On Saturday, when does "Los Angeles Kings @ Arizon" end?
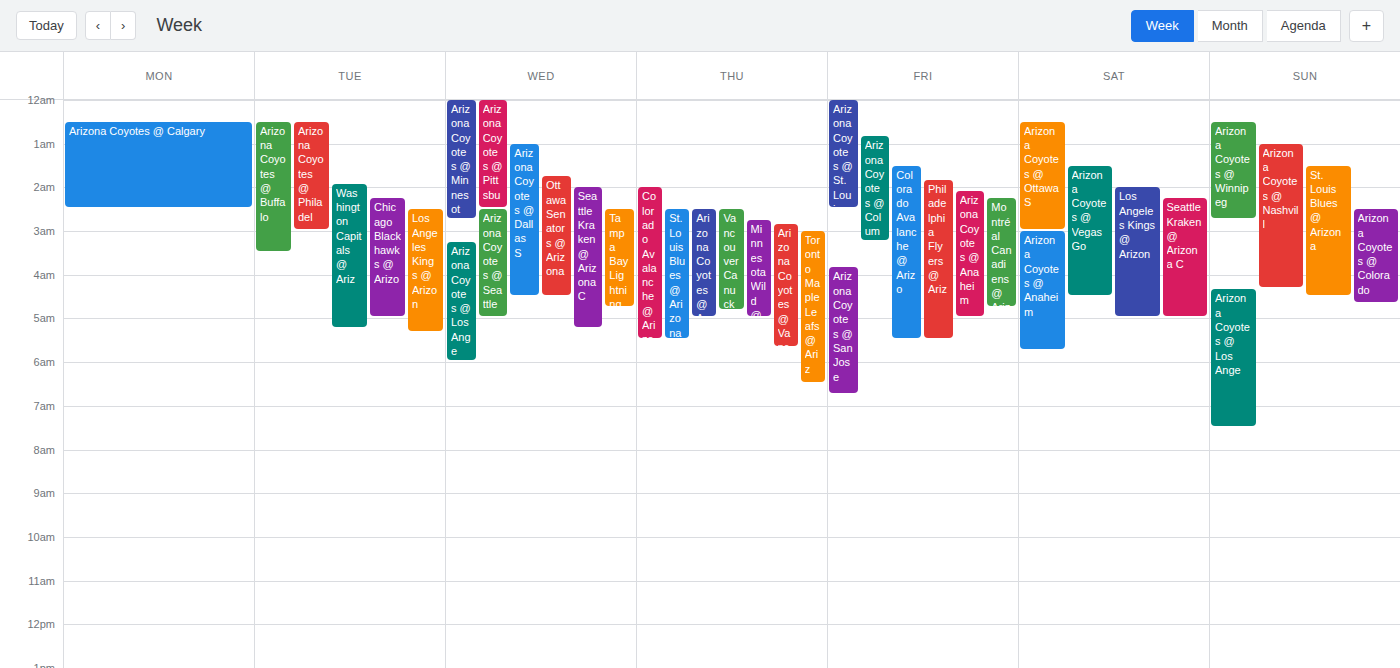
5:00 AM